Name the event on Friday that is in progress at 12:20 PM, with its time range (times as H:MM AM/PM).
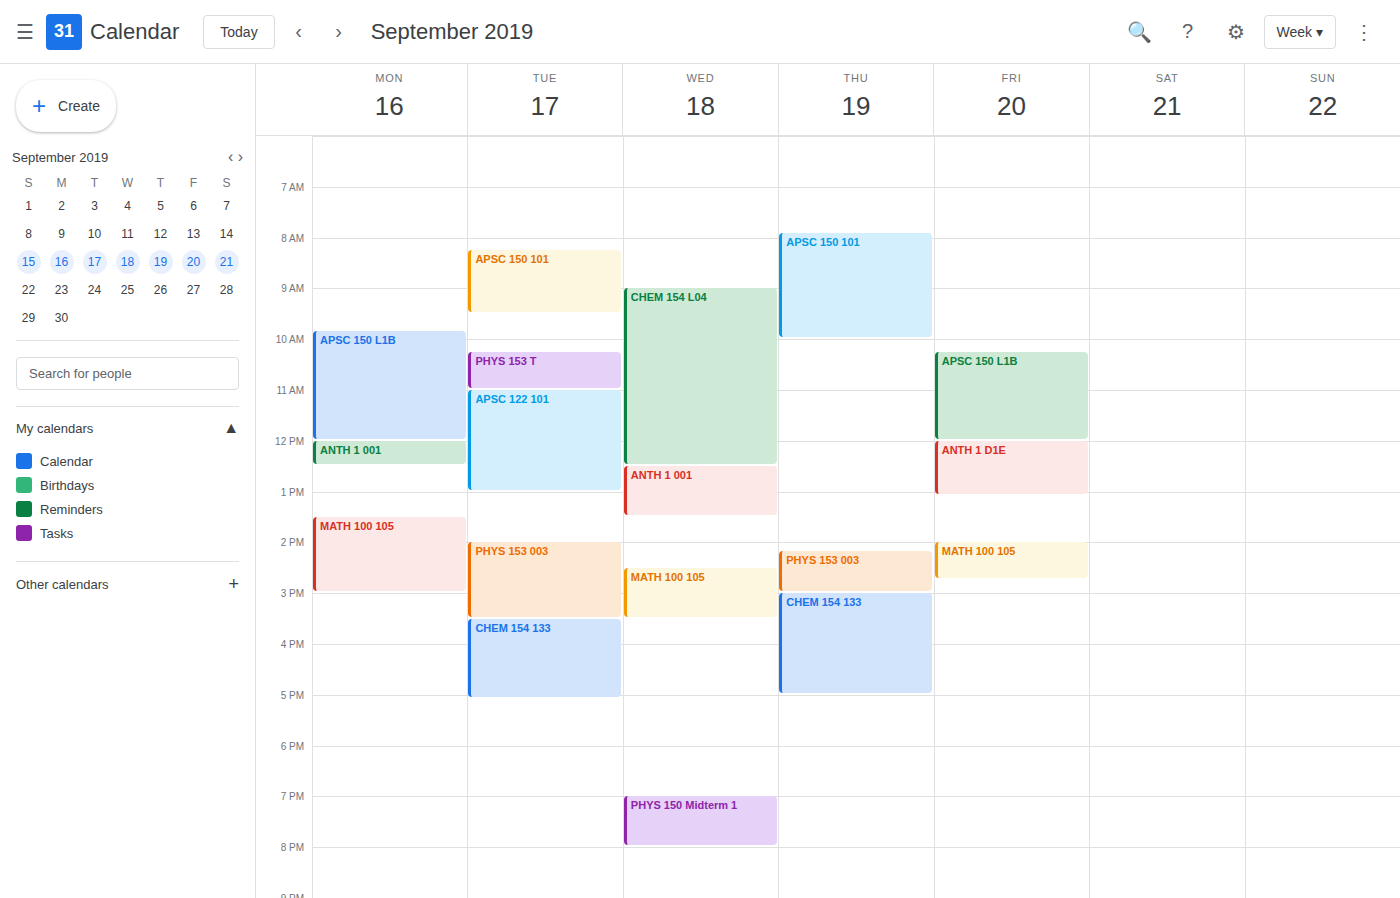
"ANTH 1 D1E", 12:00 PM to 1:05 PM